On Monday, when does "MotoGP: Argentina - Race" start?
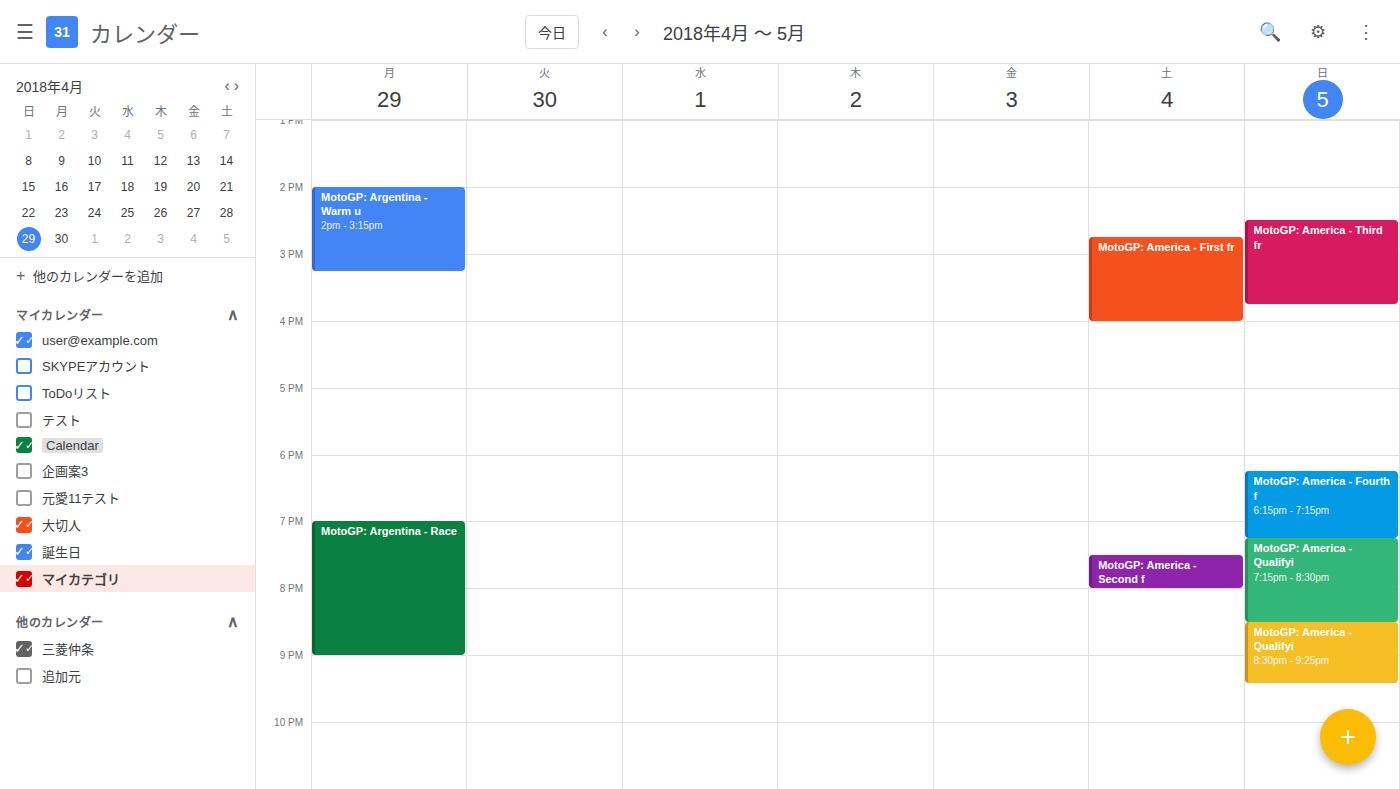
7:00 PM